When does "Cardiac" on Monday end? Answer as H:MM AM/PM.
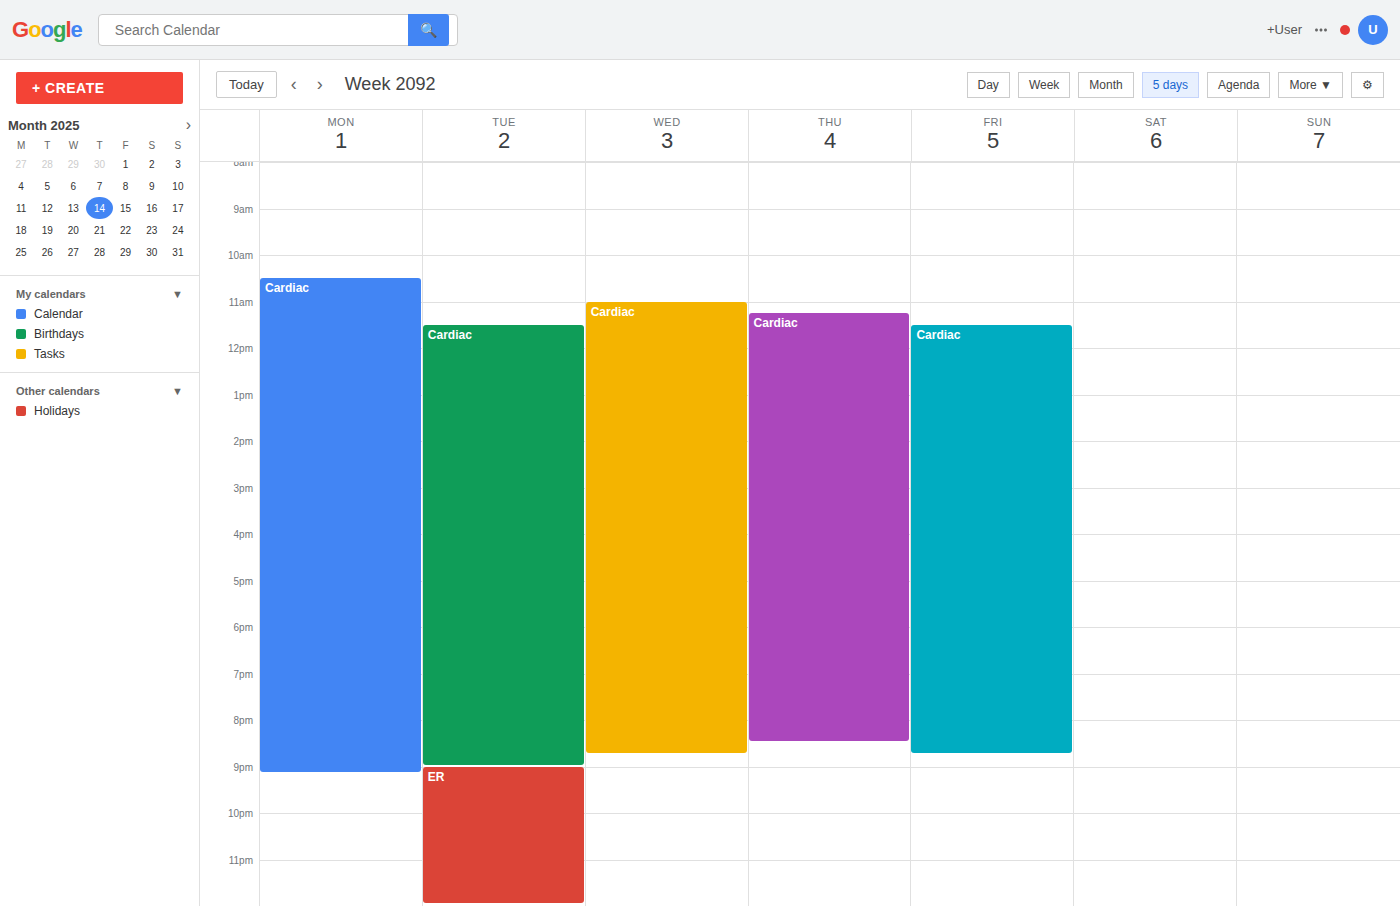
9:10 PM